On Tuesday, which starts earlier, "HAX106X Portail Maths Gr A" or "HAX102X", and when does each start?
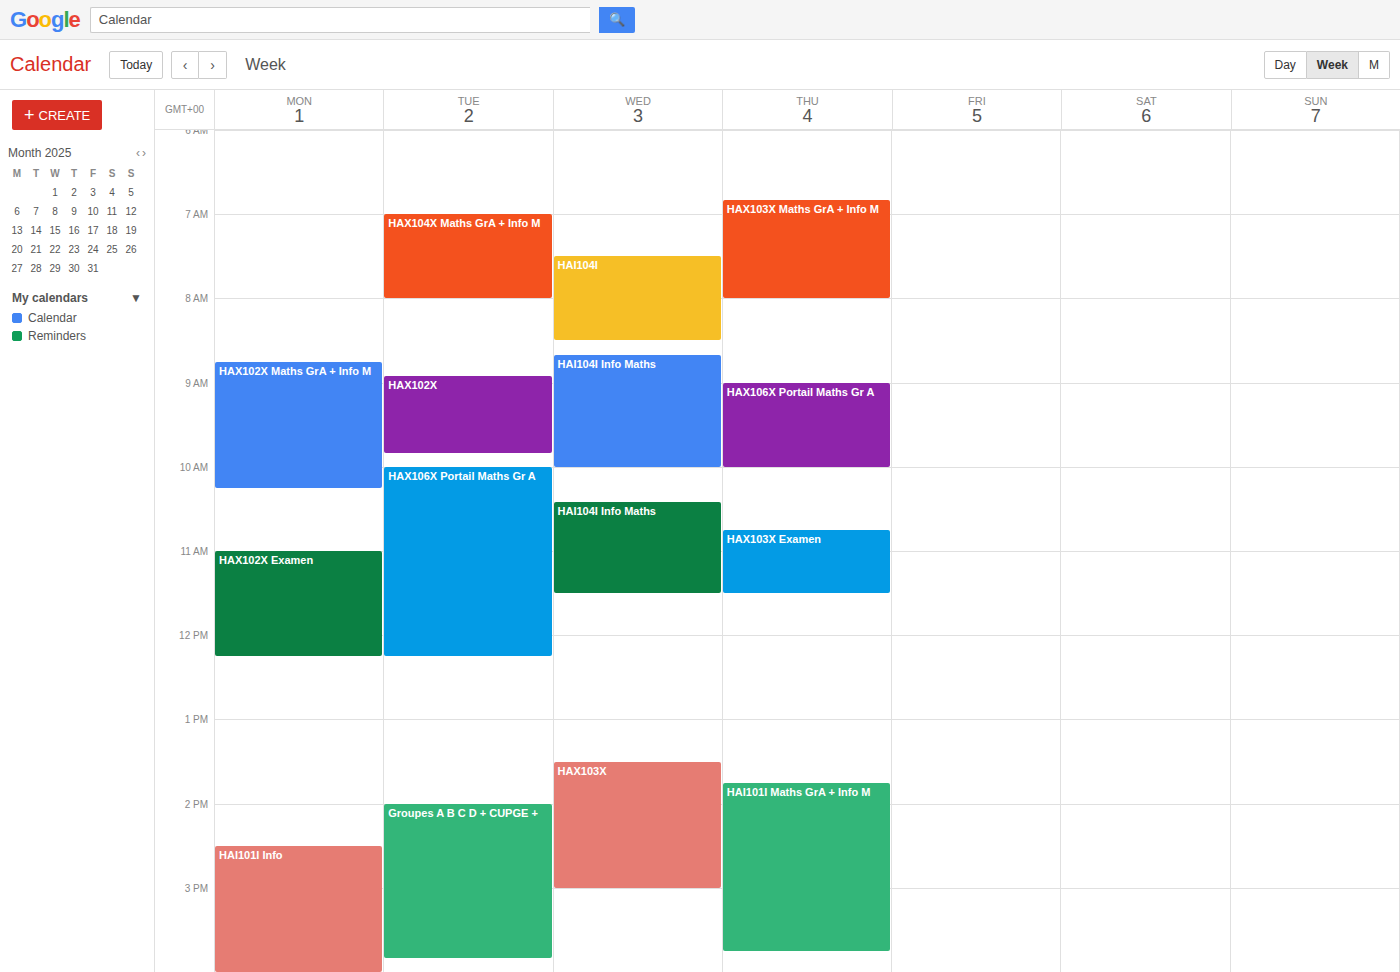
"HAX102X" 8:55 AM; "HAX106X Portail Maths Gr A" 10:00 AM.